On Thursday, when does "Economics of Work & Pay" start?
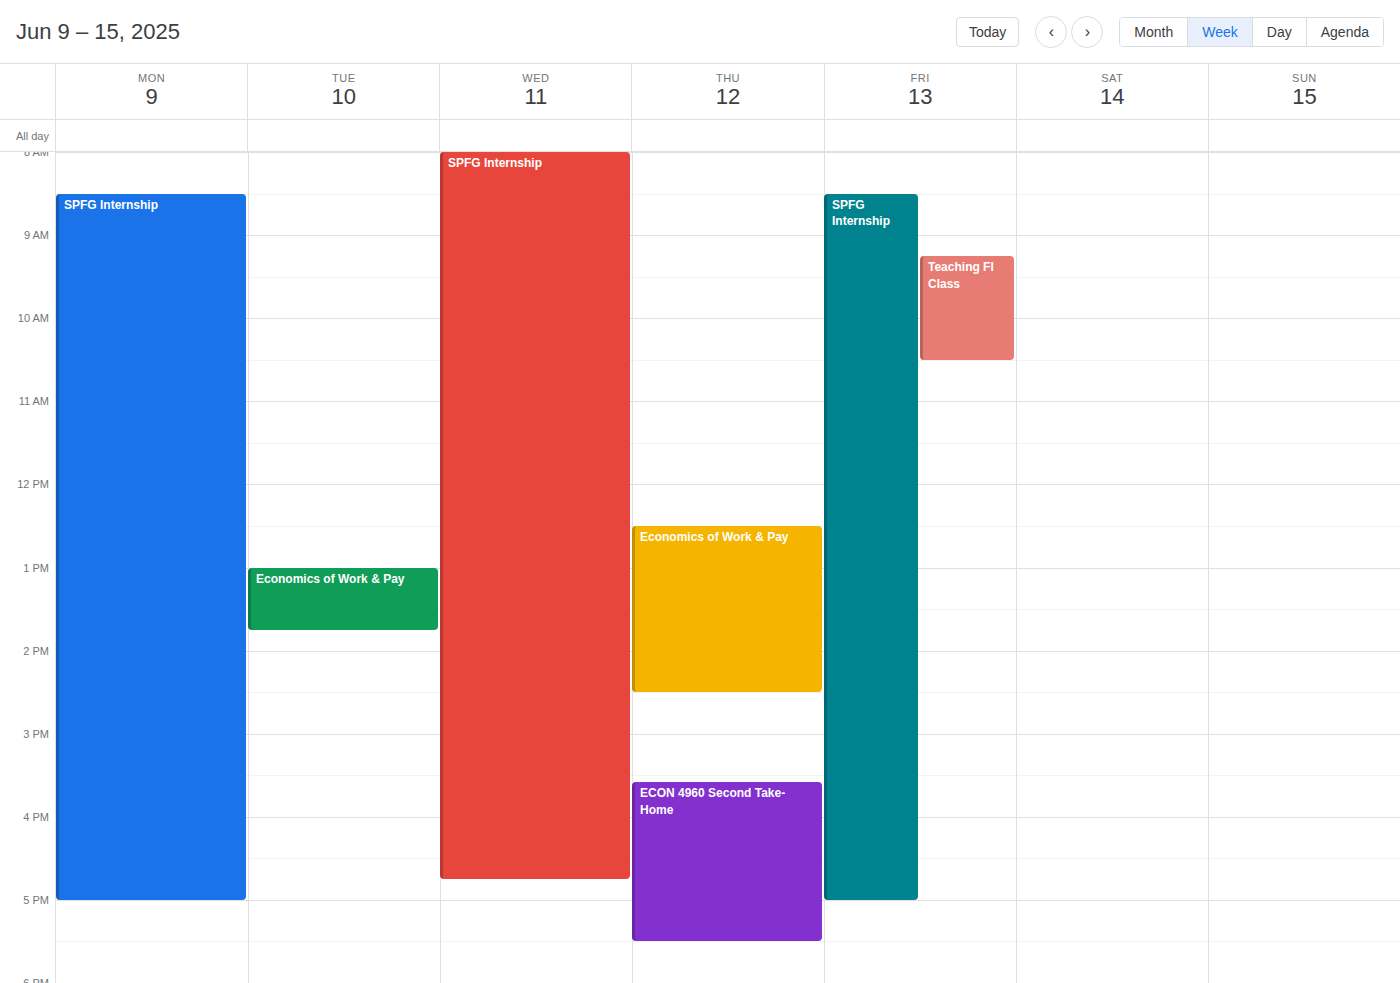
12:30 PM